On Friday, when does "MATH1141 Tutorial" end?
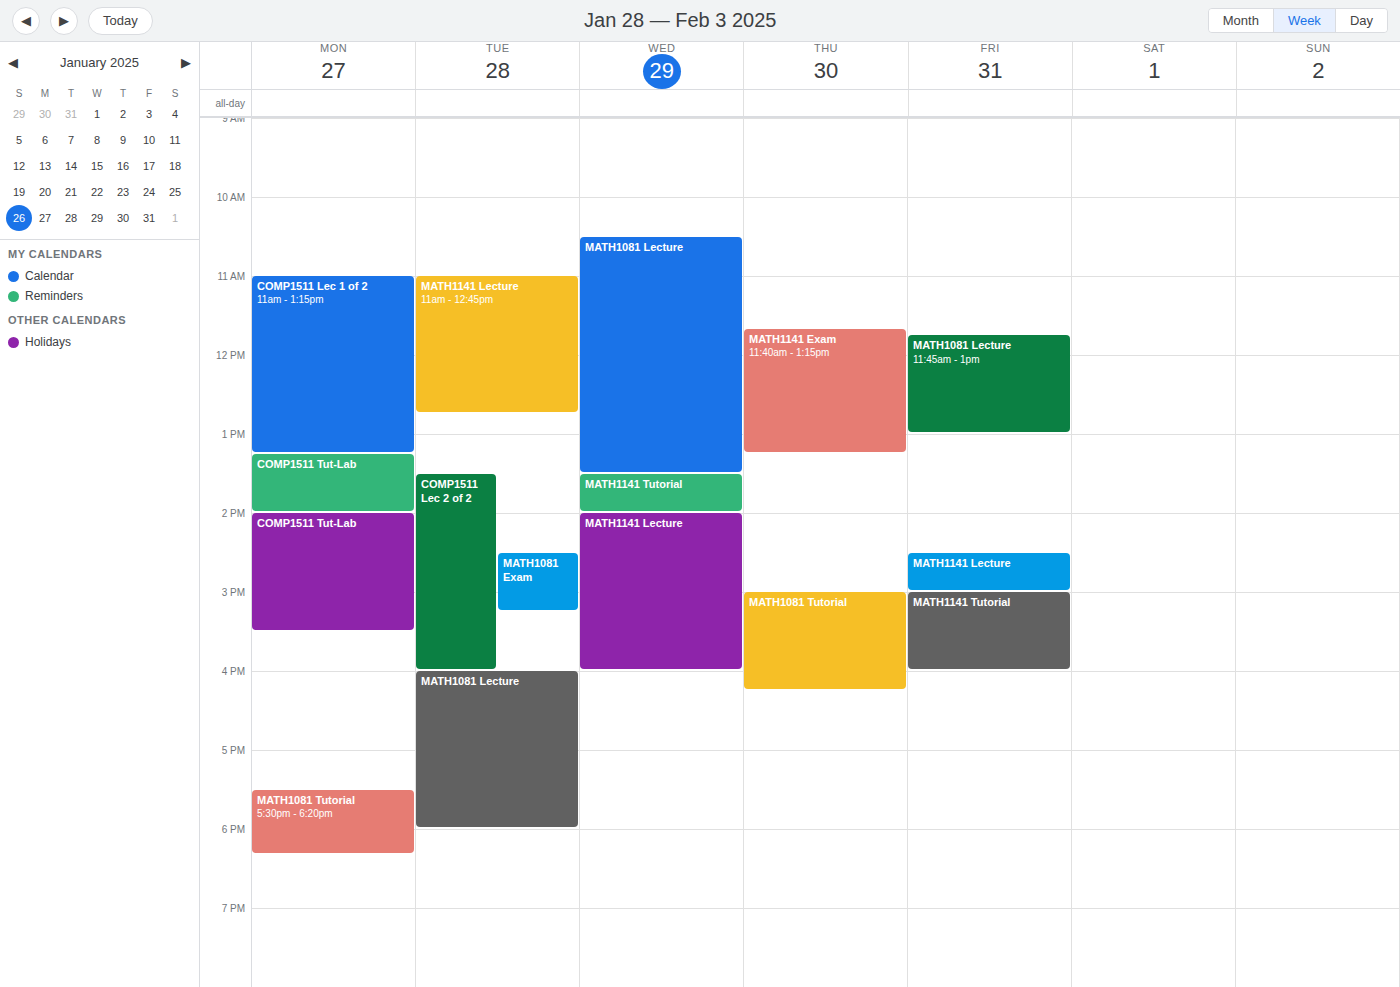
4:00 PM